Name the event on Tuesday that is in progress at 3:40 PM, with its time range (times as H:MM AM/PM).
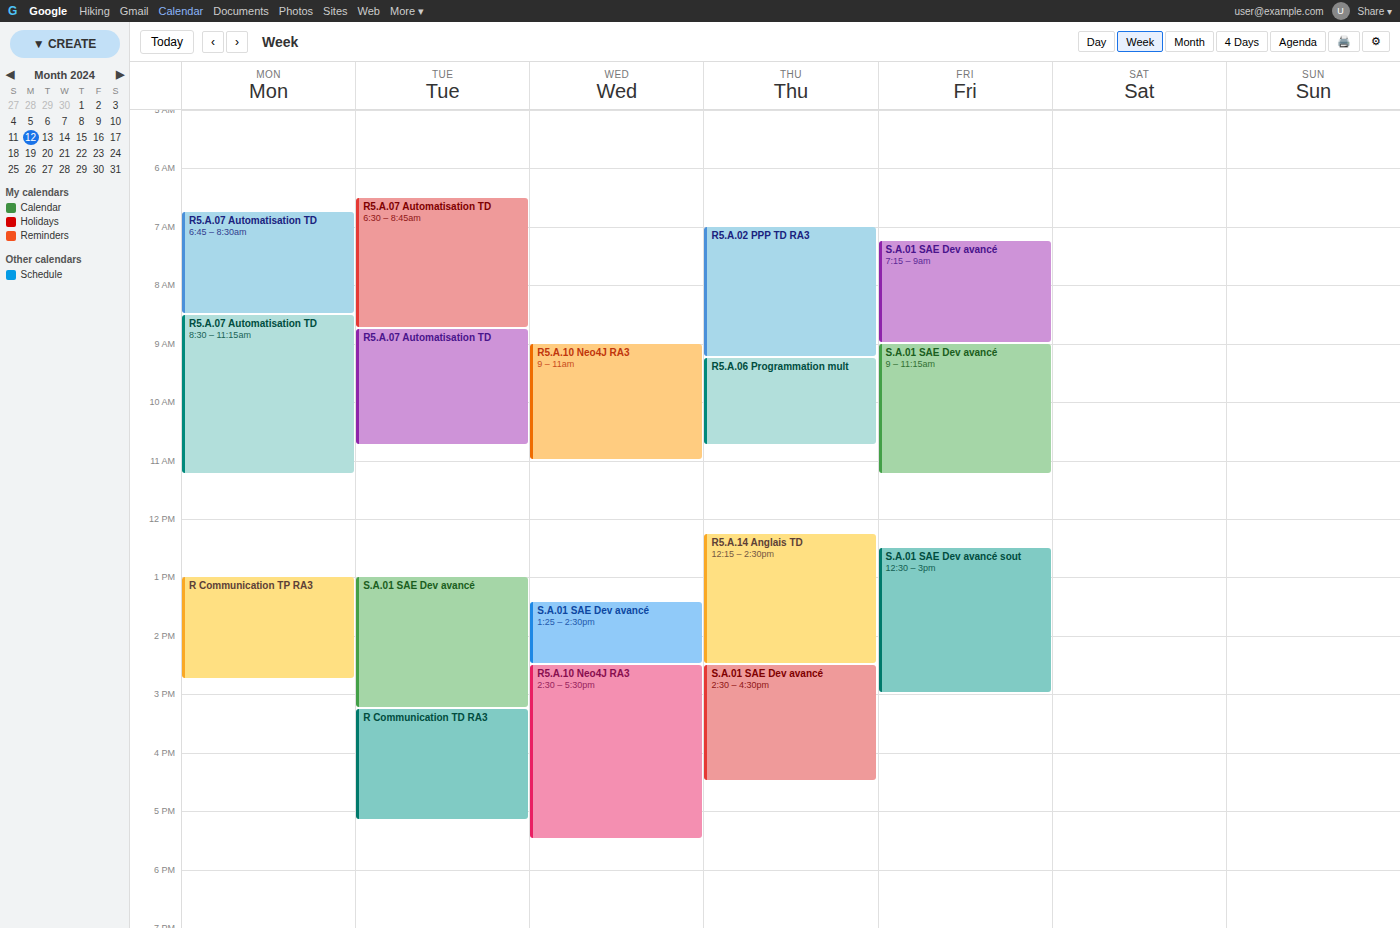
"R Communication TD RA3", 3:15 PM to 5:10 PM